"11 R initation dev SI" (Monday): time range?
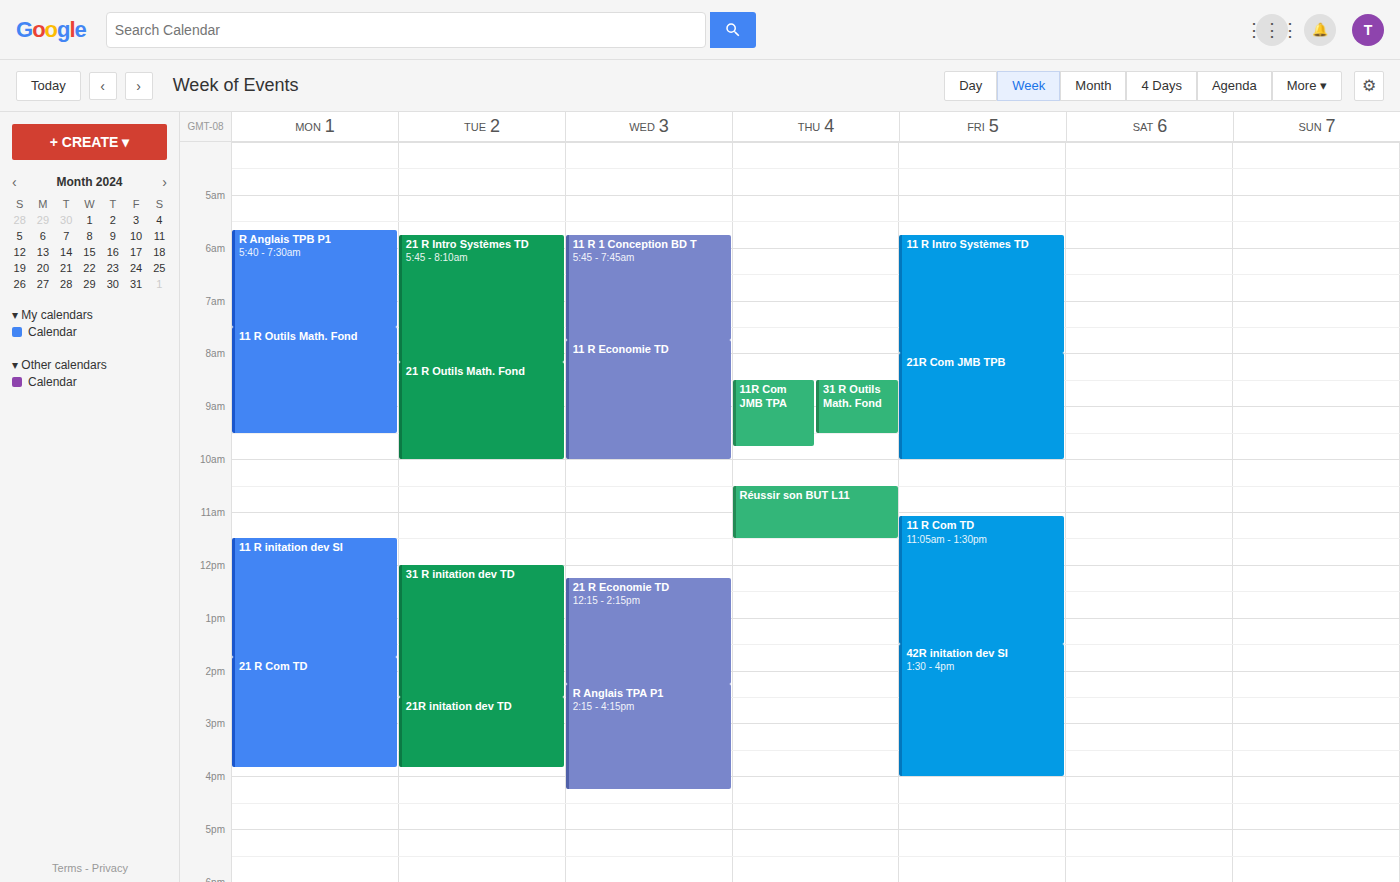
11:30 AM to 1:45 PM